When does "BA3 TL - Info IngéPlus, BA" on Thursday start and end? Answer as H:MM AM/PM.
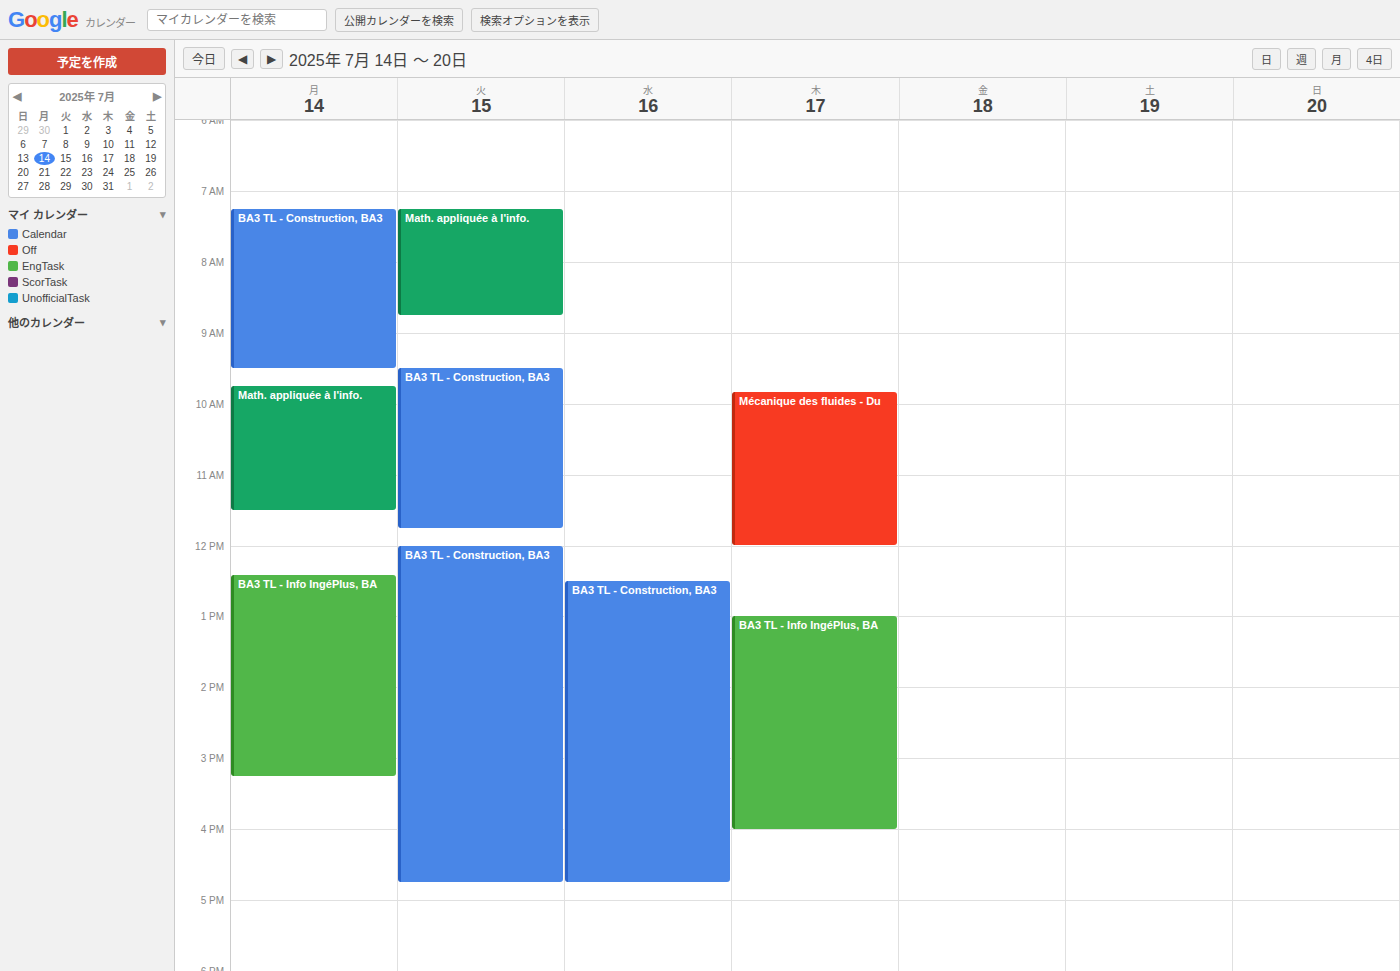
1:00 PM to 4:00 PM